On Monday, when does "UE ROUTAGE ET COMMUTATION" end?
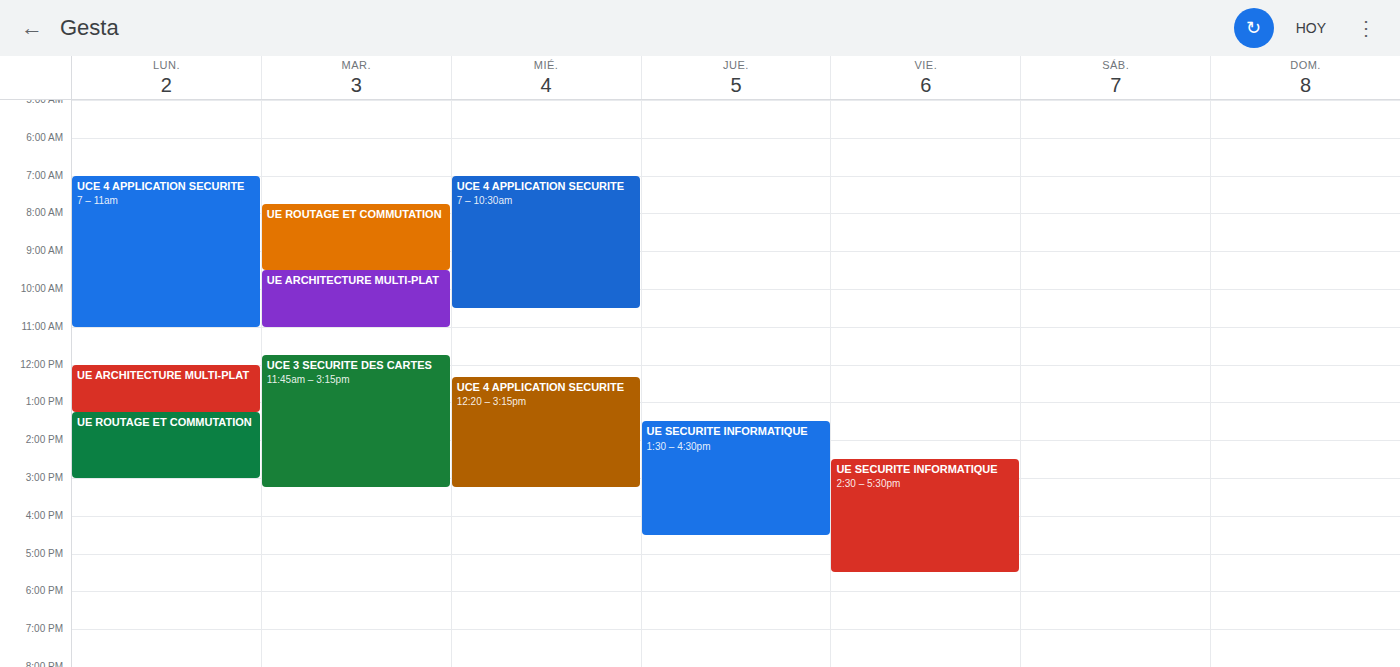
3:00 PM